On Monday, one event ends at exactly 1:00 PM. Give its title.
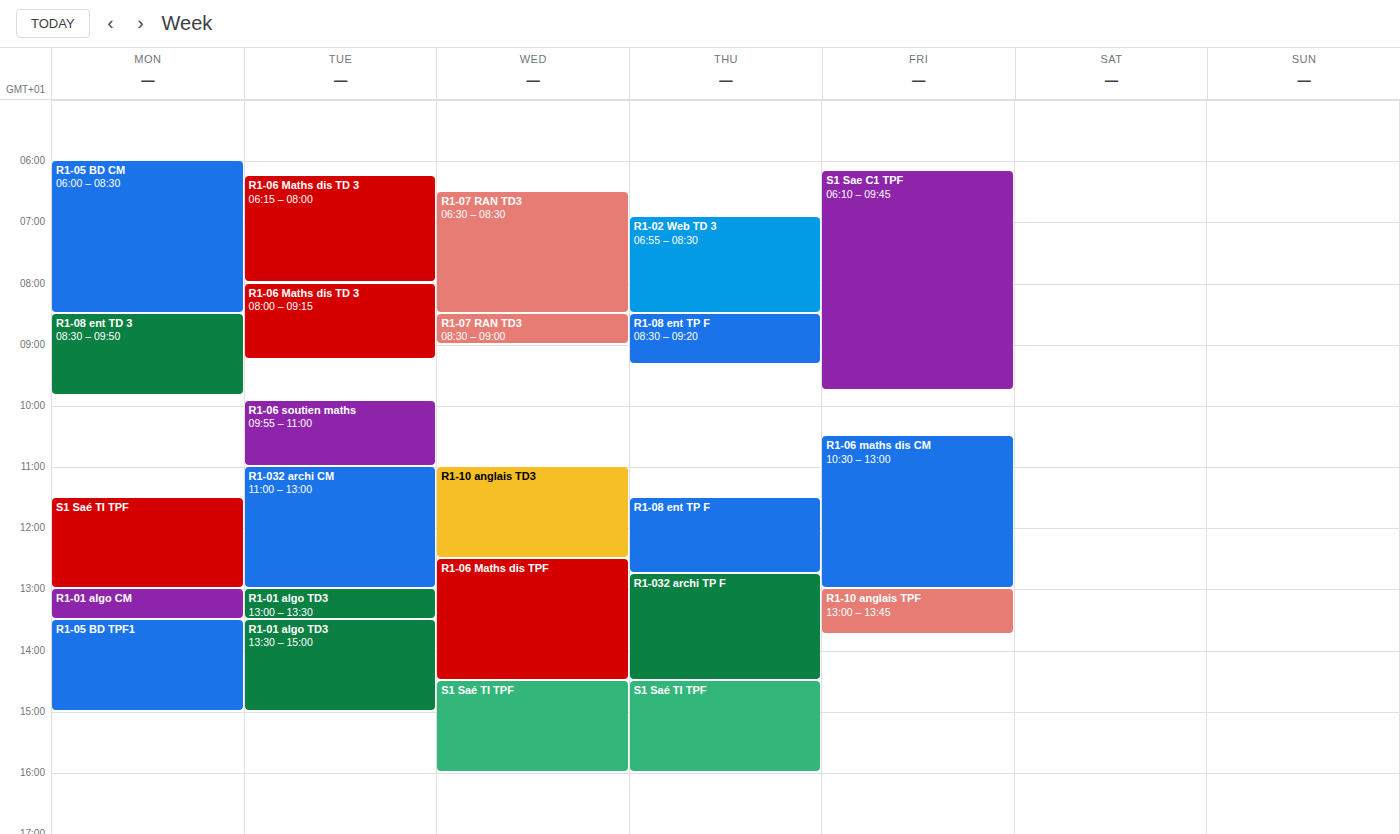
"S1 Saé TI TPF"